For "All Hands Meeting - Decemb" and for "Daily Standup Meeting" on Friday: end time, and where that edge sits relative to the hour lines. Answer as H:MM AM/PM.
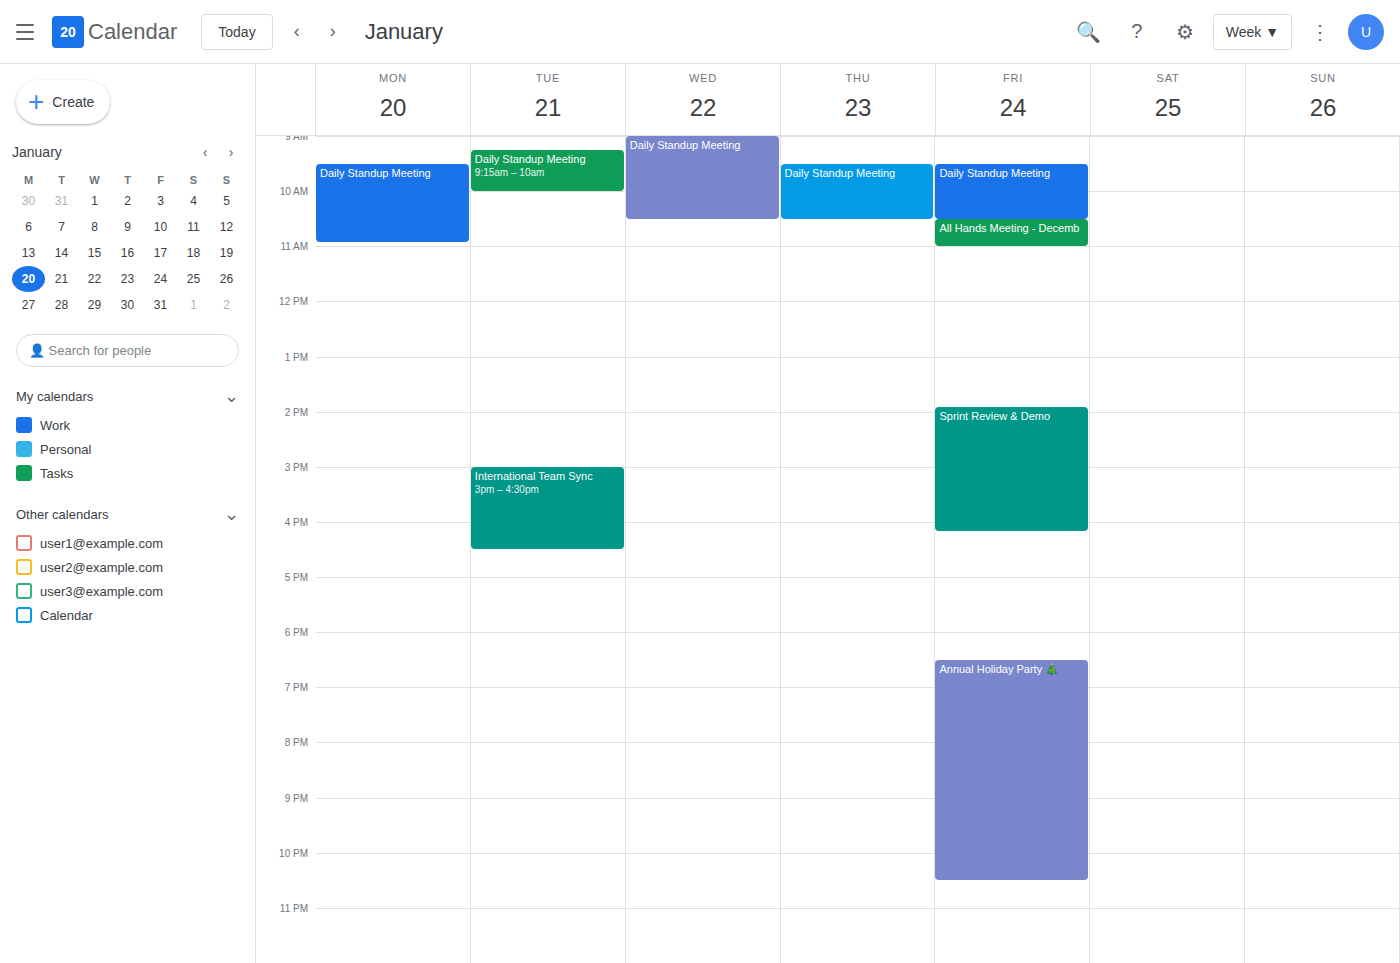
"All Hands Meeting - Decemb": 11:00 AM, exactly on the 11 AM line. "Daily Standup Meeting": 10:30 AM, halfway between the 10 AM and 11 AM lines.